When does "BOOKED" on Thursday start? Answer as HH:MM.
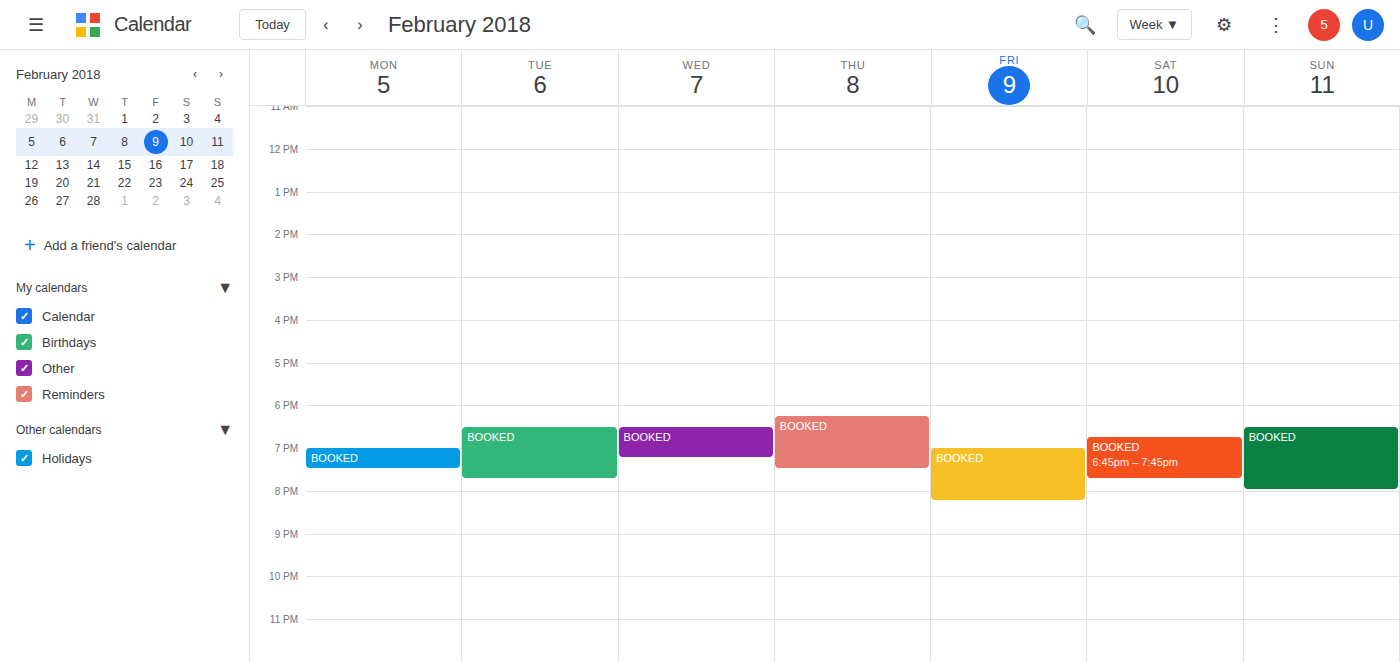
18:15